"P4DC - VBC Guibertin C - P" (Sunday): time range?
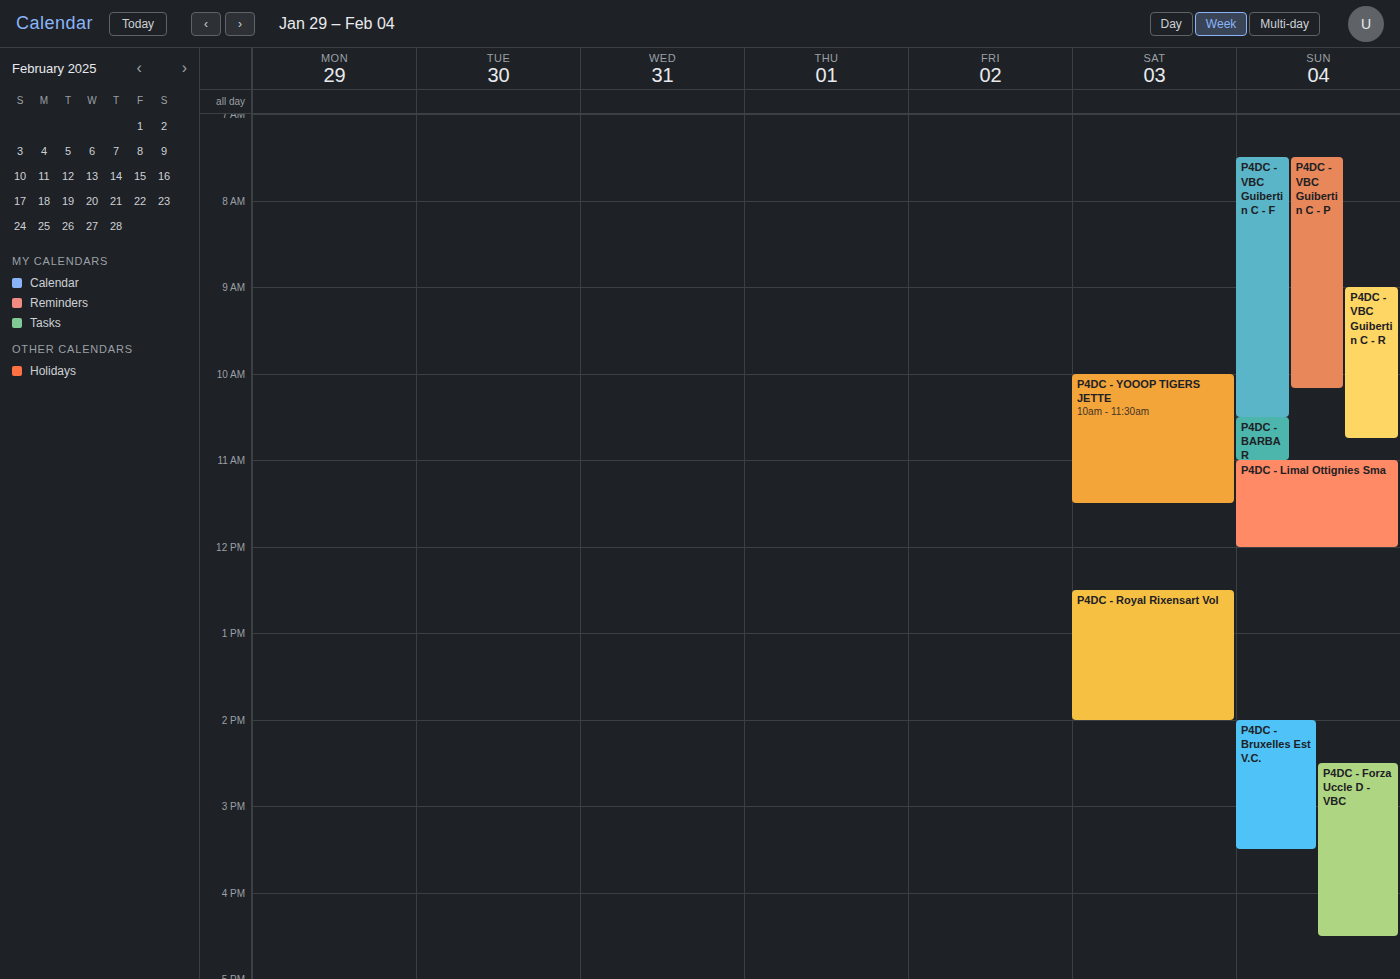
07:30 to 10:10